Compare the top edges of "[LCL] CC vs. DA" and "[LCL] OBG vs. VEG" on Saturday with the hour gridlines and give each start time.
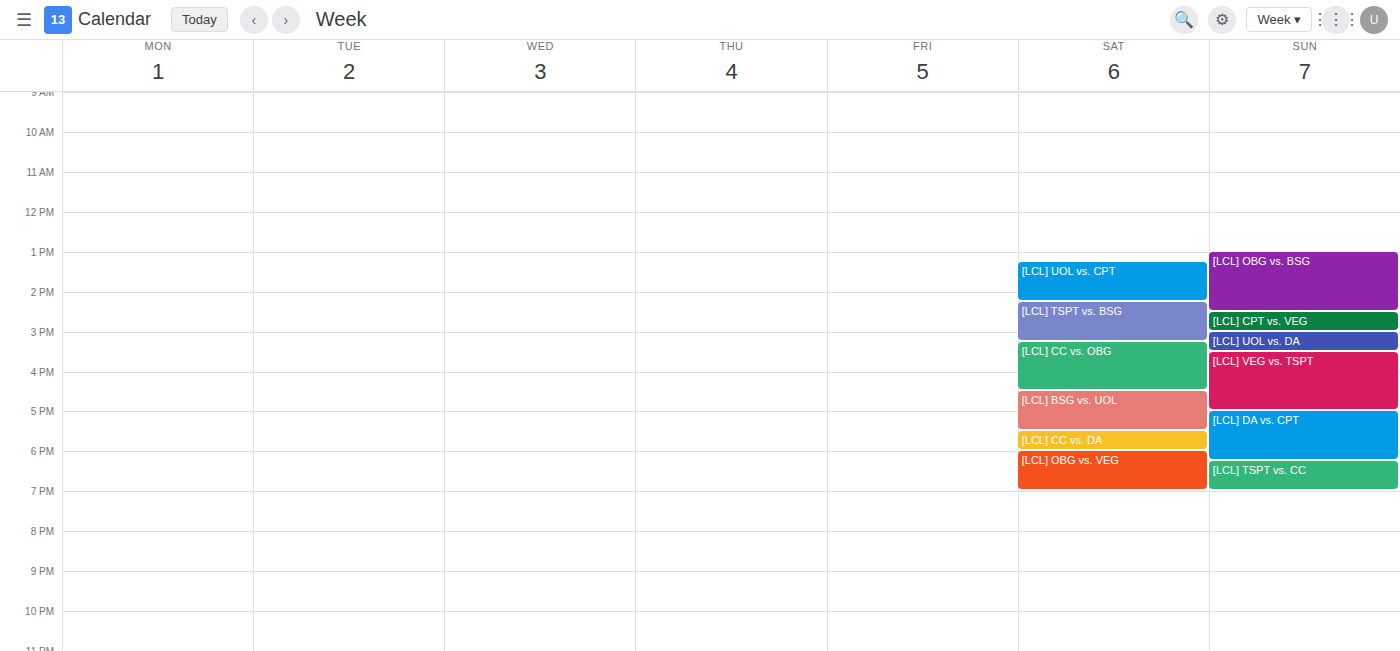
"[LCL] CC vs. DA": 17:30, halfway between the 17:00 and 18:00 lines. "[LCL] OBG vs. VEG": 18:00, exactly on the 18:00 line.